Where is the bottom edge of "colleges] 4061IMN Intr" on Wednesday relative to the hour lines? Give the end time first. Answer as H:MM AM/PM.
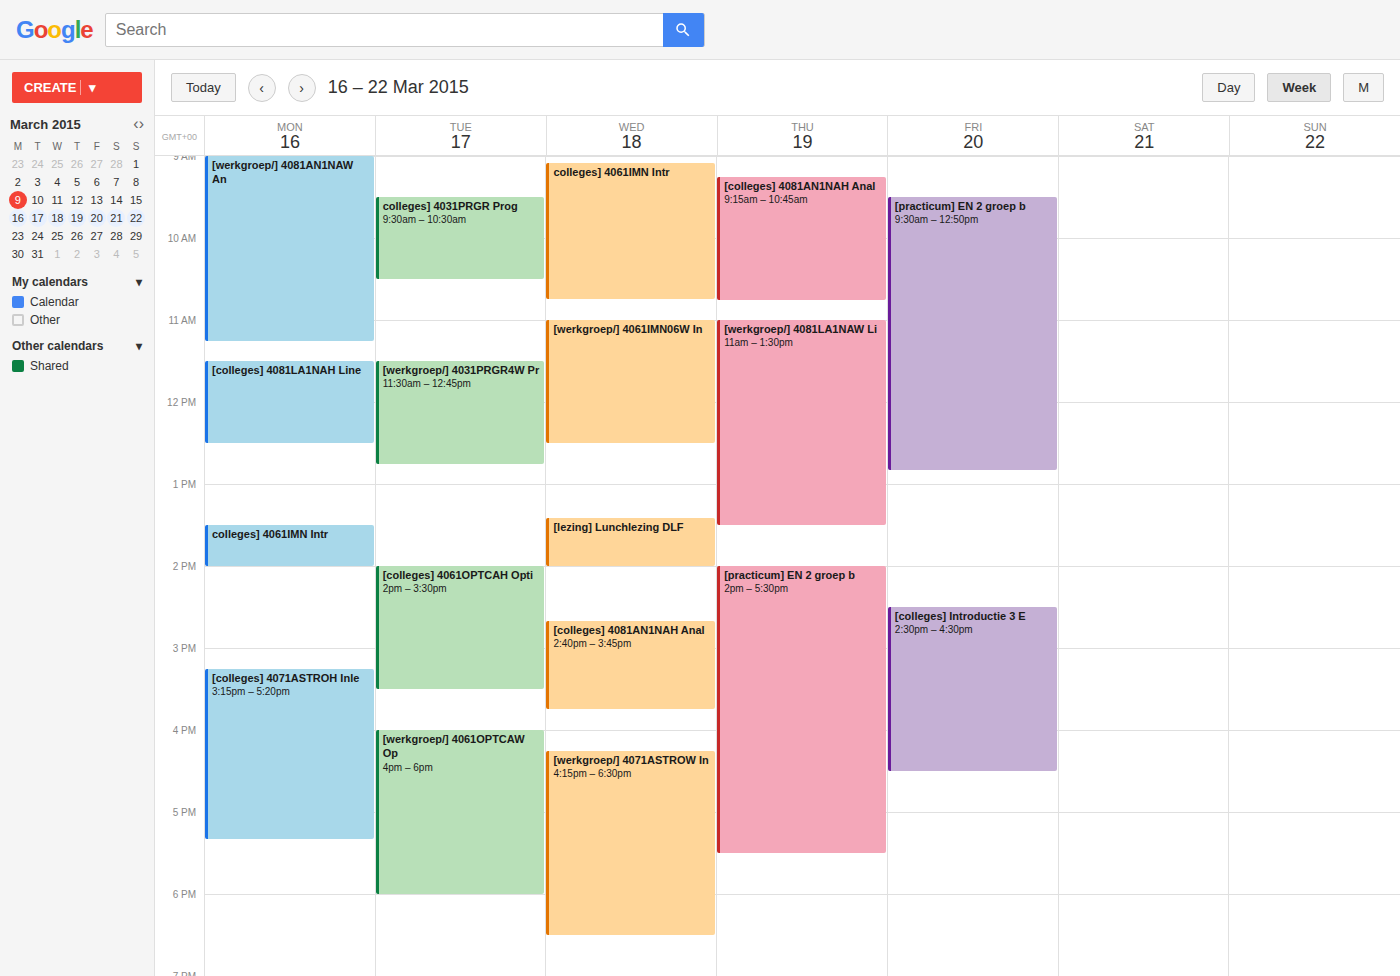
10:45 AM -- neither: three quarters of the way from the 10 AM line to the 11 AM line.